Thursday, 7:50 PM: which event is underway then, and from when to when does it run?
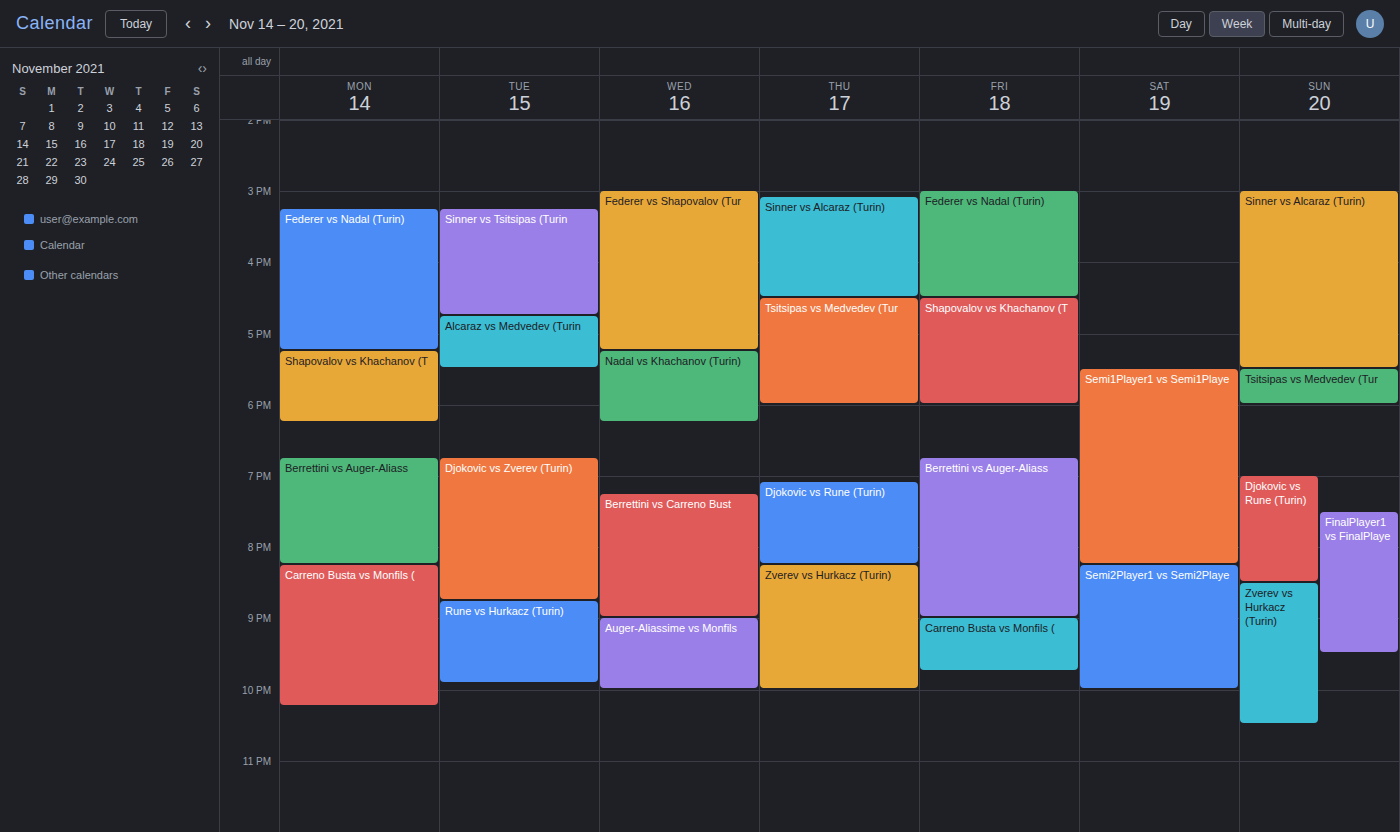
"Djokovic vs Rune (Turin)", 7:05 PM to 8:15 PM